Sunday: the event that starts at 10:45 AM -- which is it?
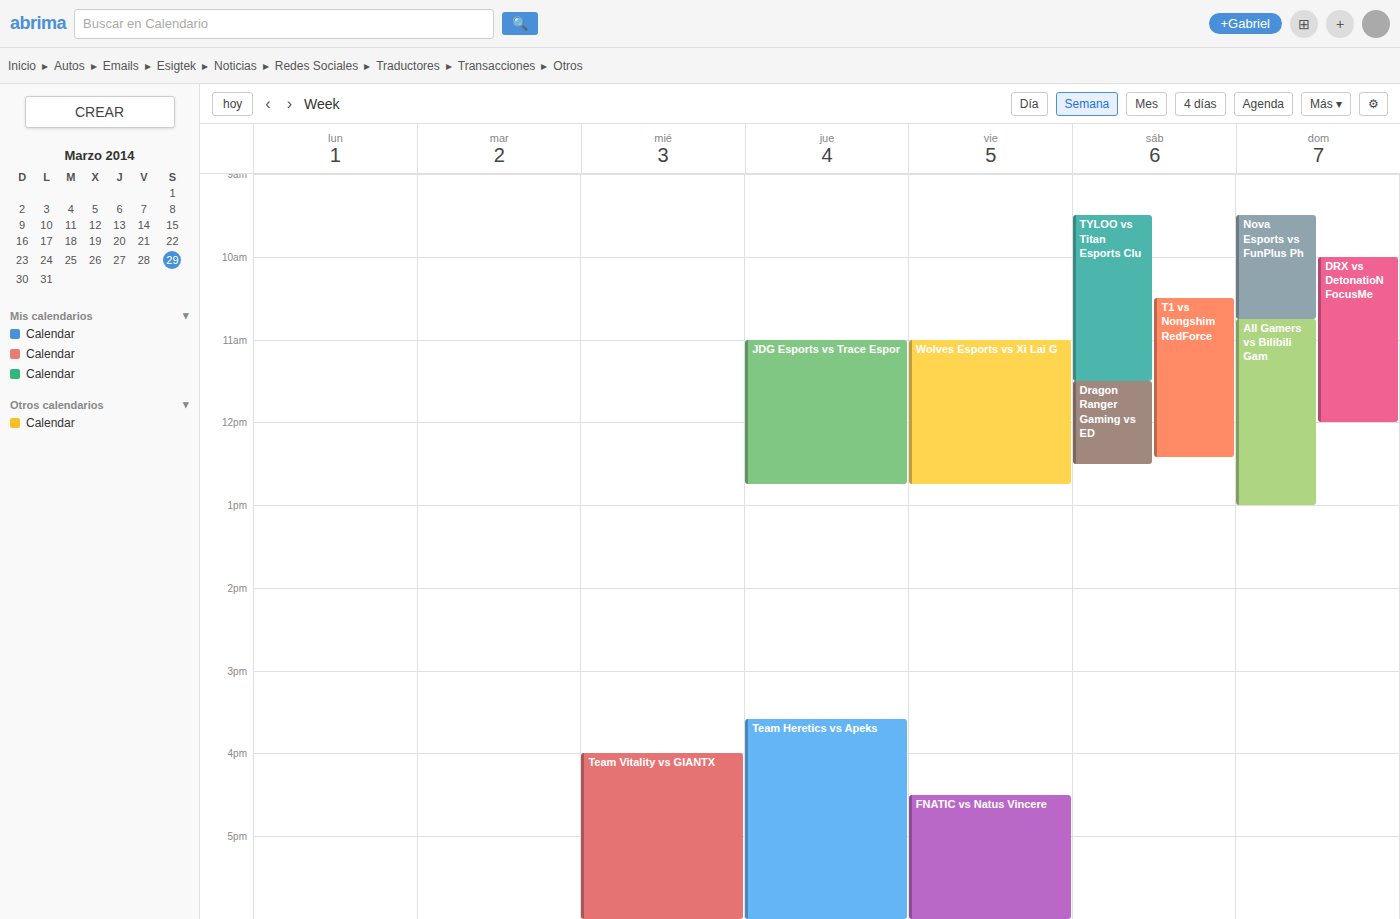
"All Gamers vs Bilibili Gam"